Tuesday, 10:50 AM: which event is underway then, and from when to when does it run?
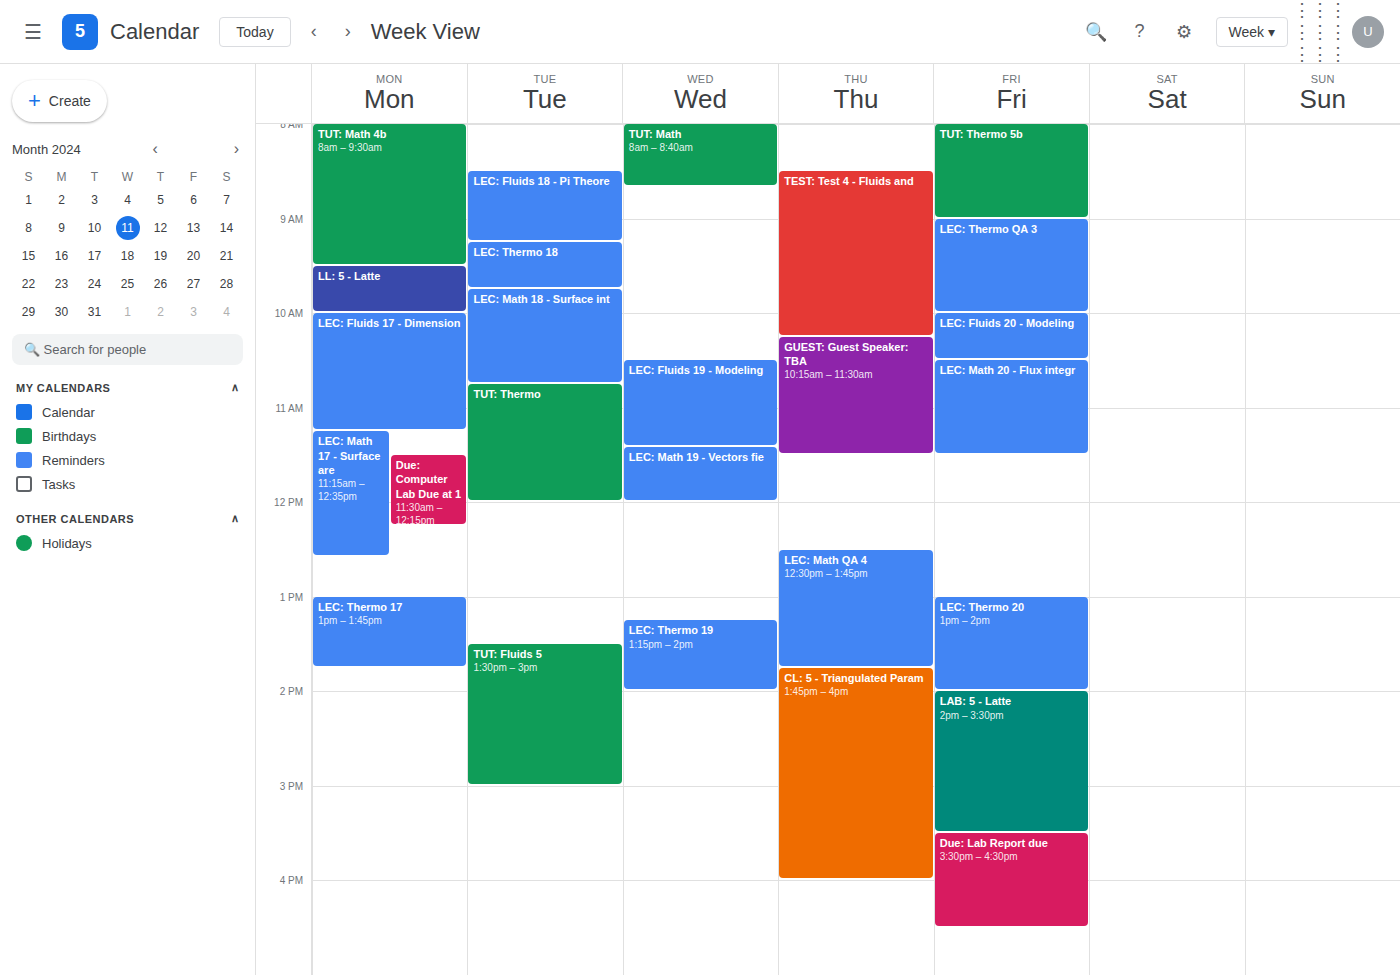
"TUT: Thermo", 10:45 AM to 12:00 PM